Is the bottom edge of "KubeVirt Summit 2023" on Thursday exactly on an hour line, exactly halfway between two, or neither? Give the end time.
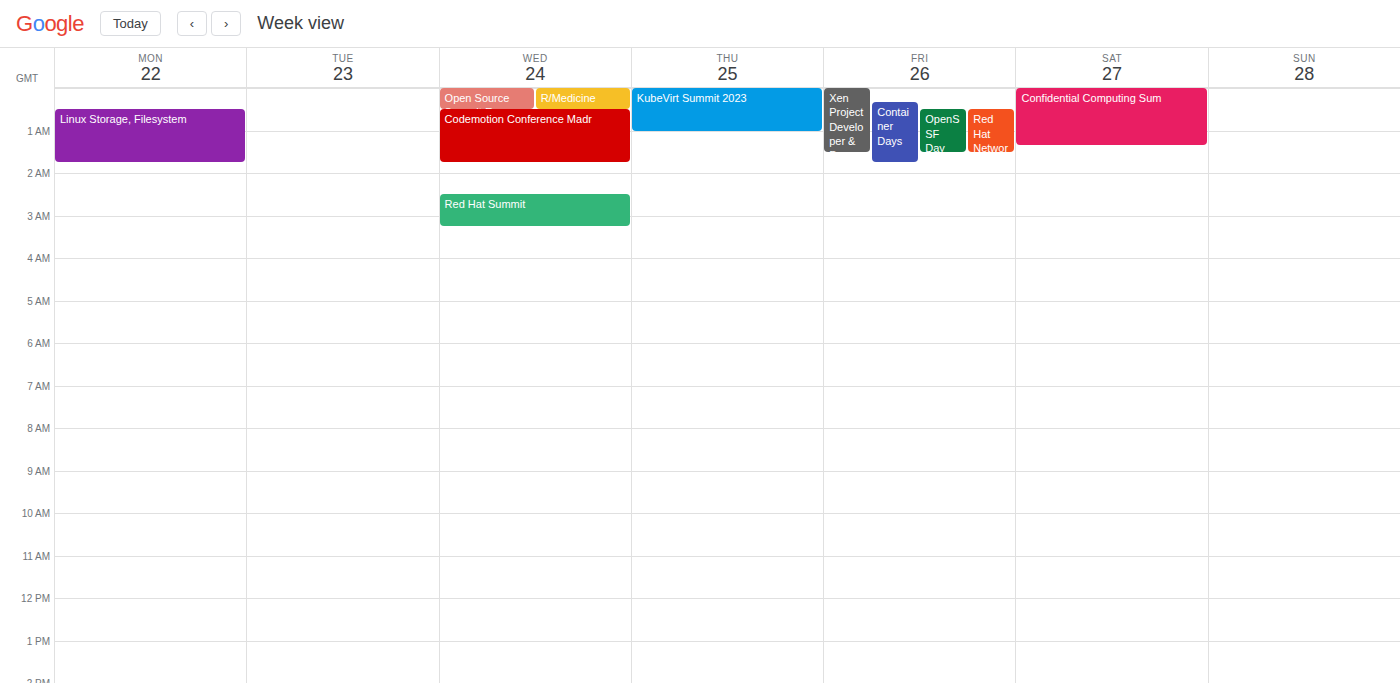
01:00 -- exactly on the 01:00 line.